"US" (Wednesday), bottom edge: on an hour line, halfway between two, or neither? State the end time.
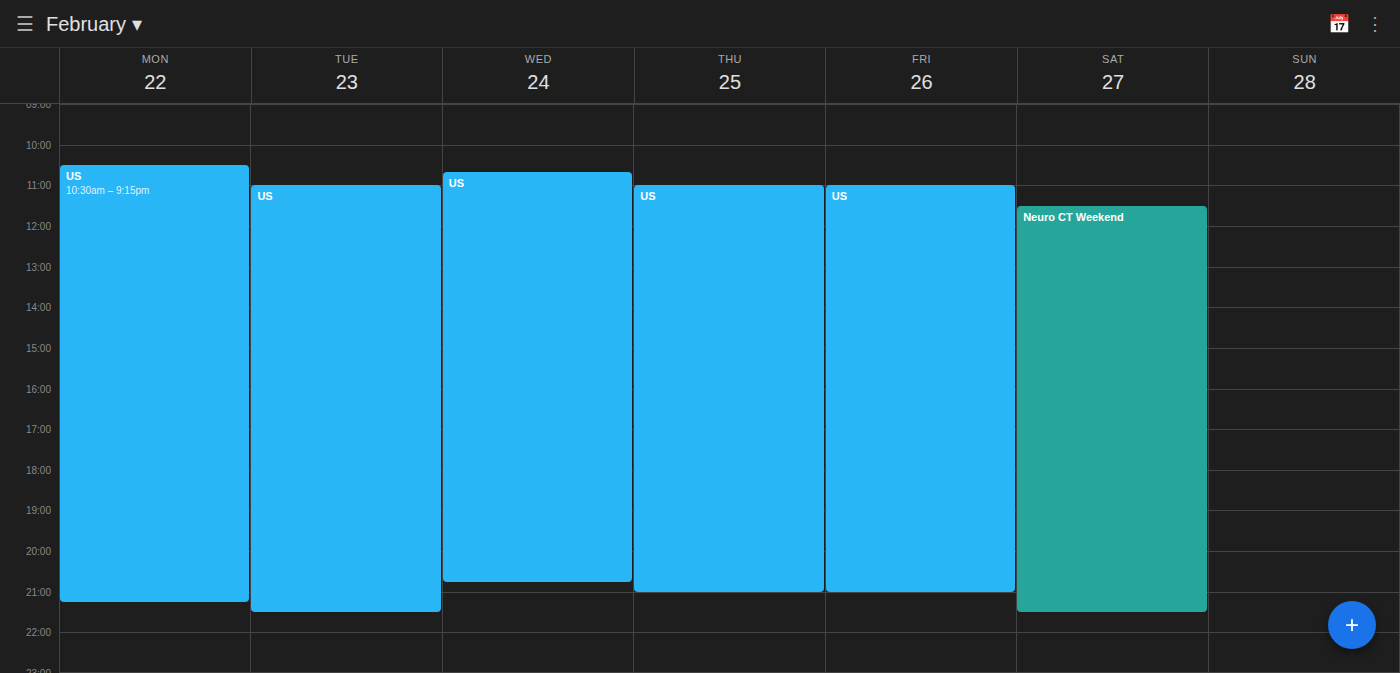
20:45 -- neither: three quarters of the way from the 20:00 line to the 21:00 line.